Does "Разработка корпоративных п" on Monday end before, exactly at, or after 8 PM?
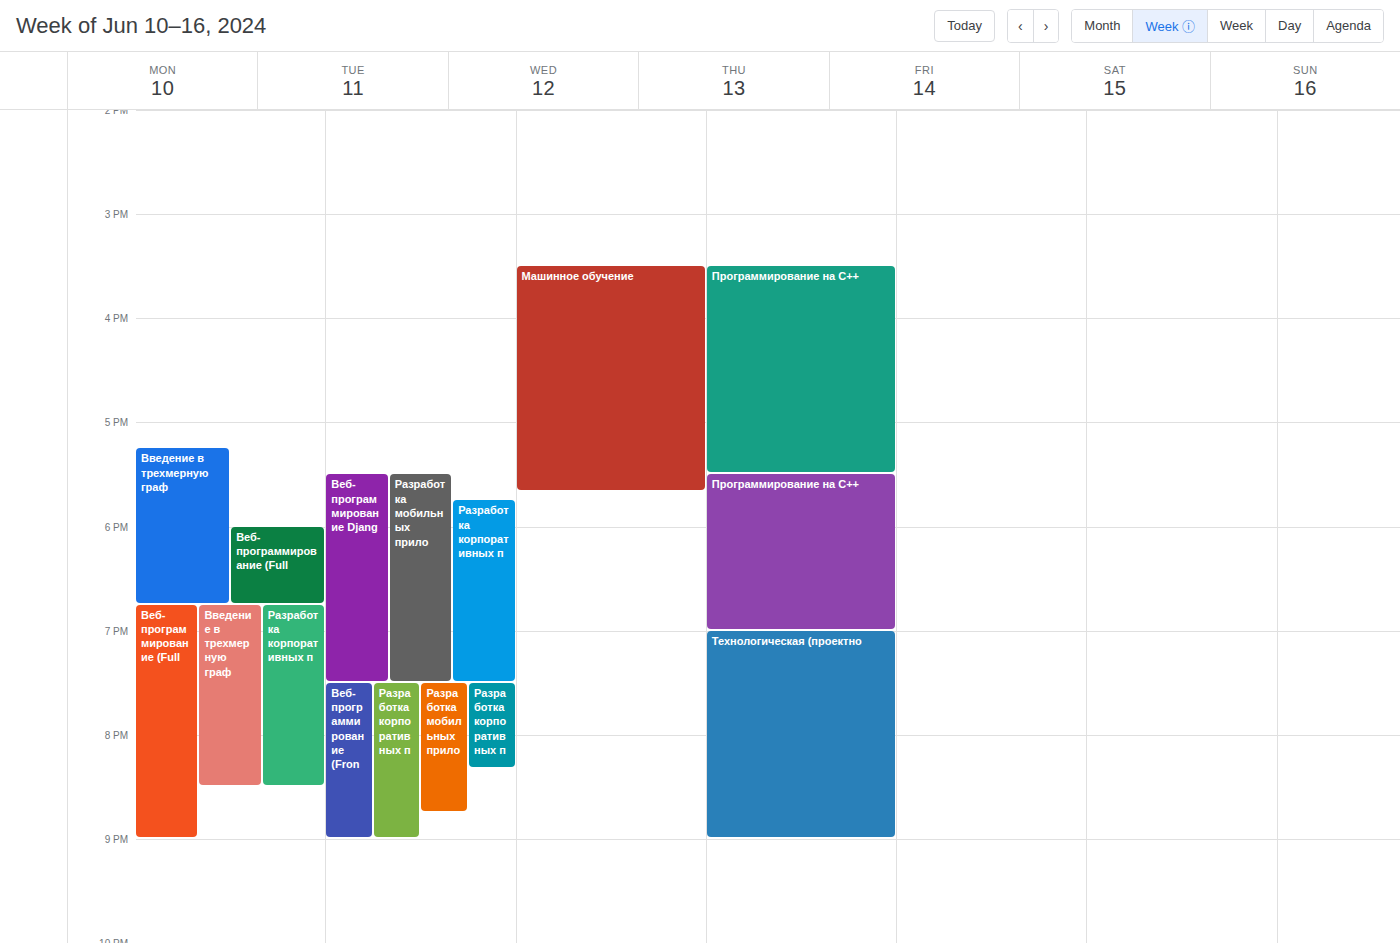
8:30 PM -- after 8 PM, 30 minutes below the 8 PM line.